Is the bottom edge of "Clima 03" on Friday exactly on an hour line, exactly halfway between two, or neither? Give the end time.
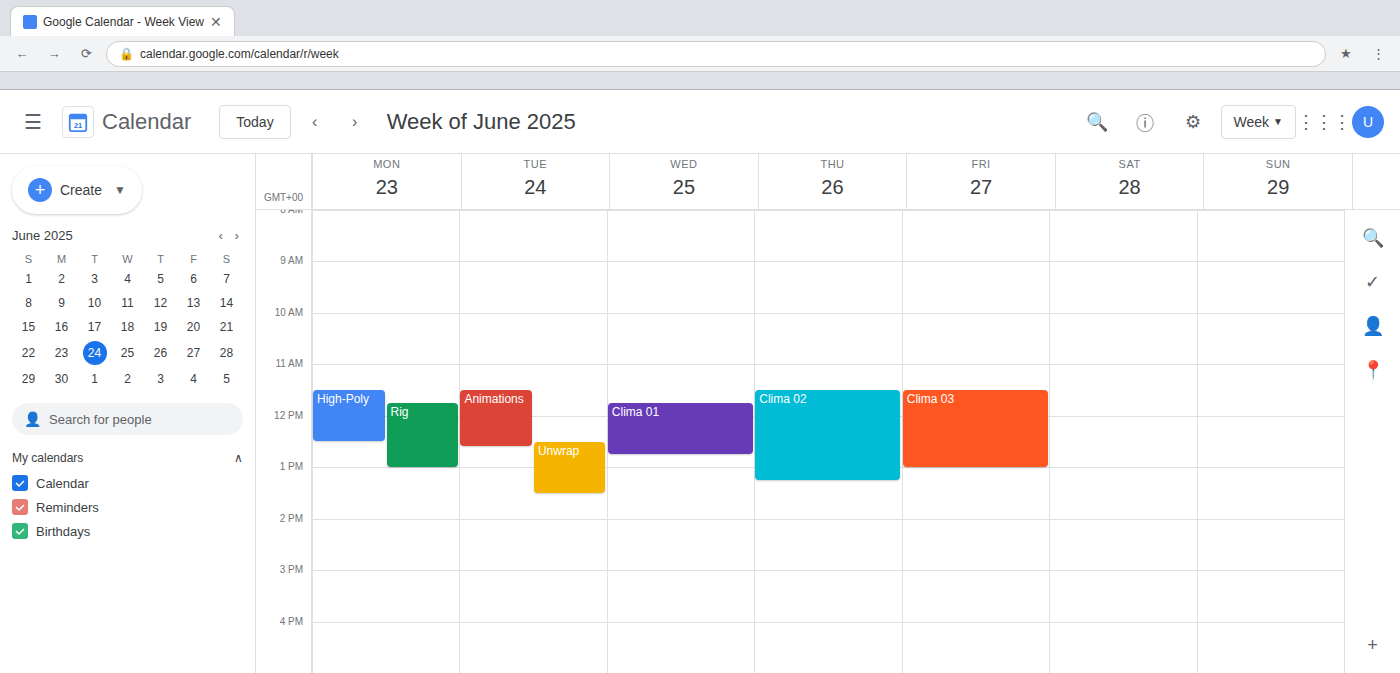
13:00 -- exactly on the 13:00 line.